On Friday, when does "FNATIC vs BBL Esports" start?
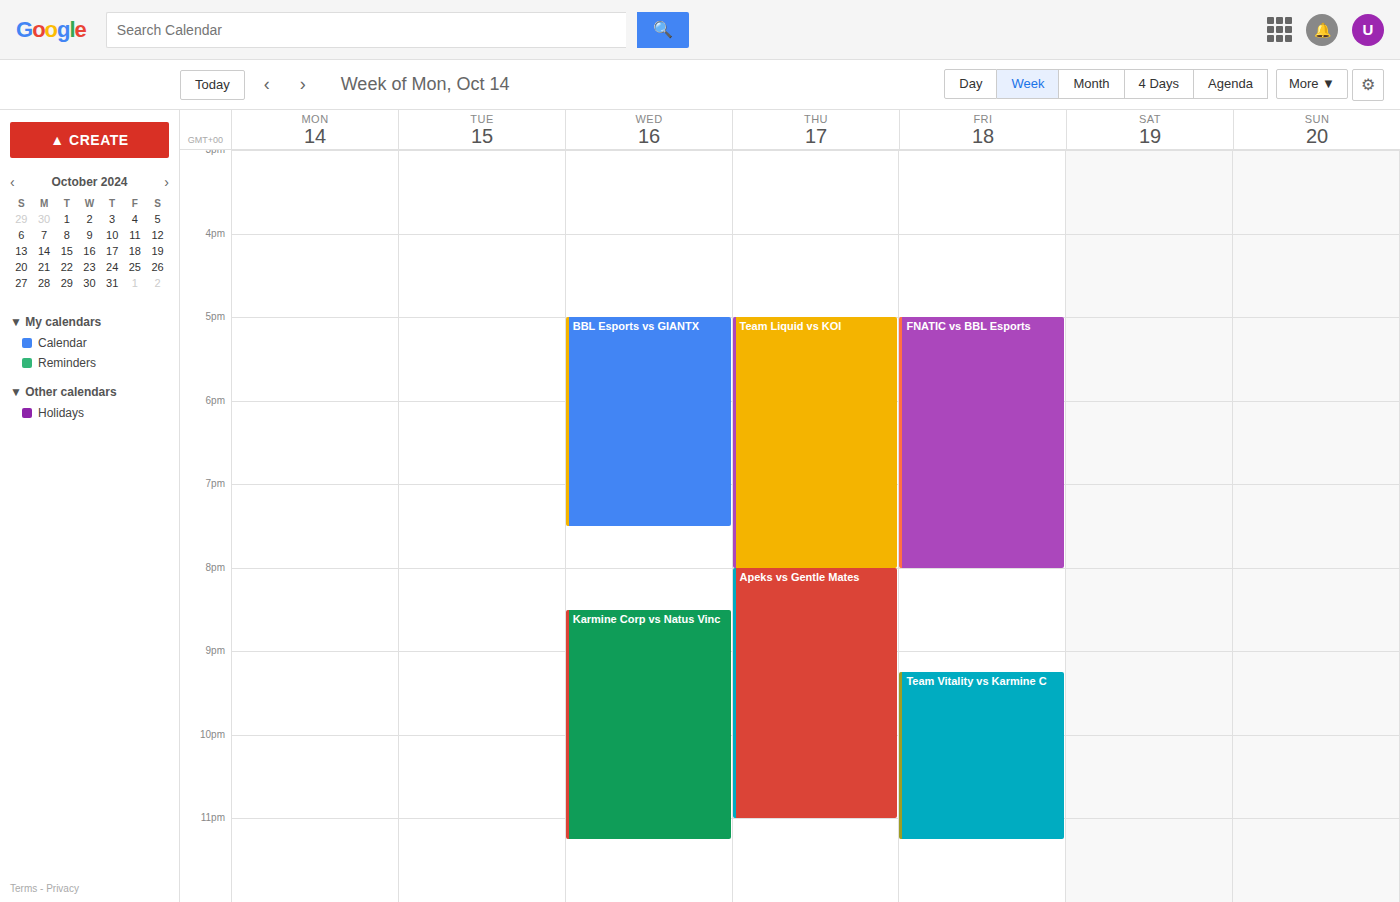
5:00 PM